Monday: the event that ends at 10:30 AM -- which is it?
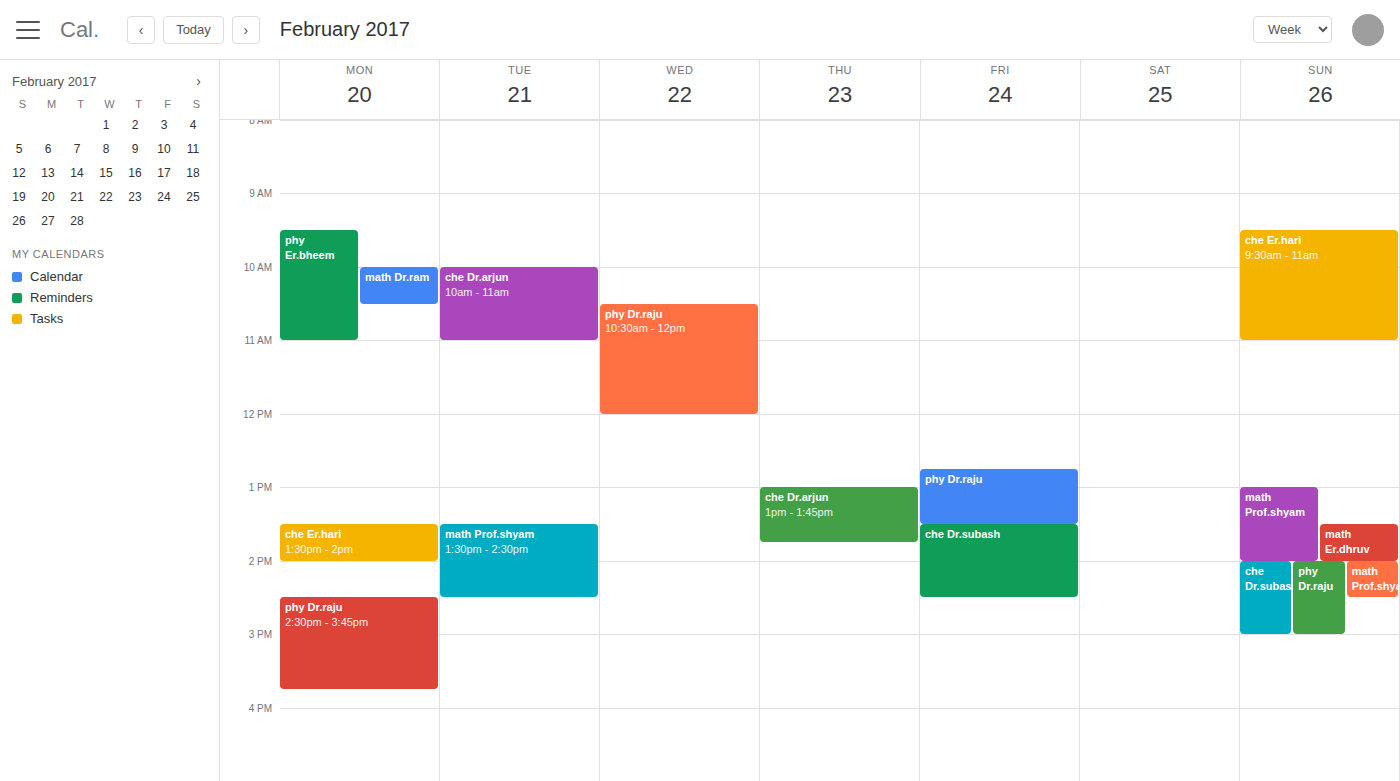
"math Dr.ram"